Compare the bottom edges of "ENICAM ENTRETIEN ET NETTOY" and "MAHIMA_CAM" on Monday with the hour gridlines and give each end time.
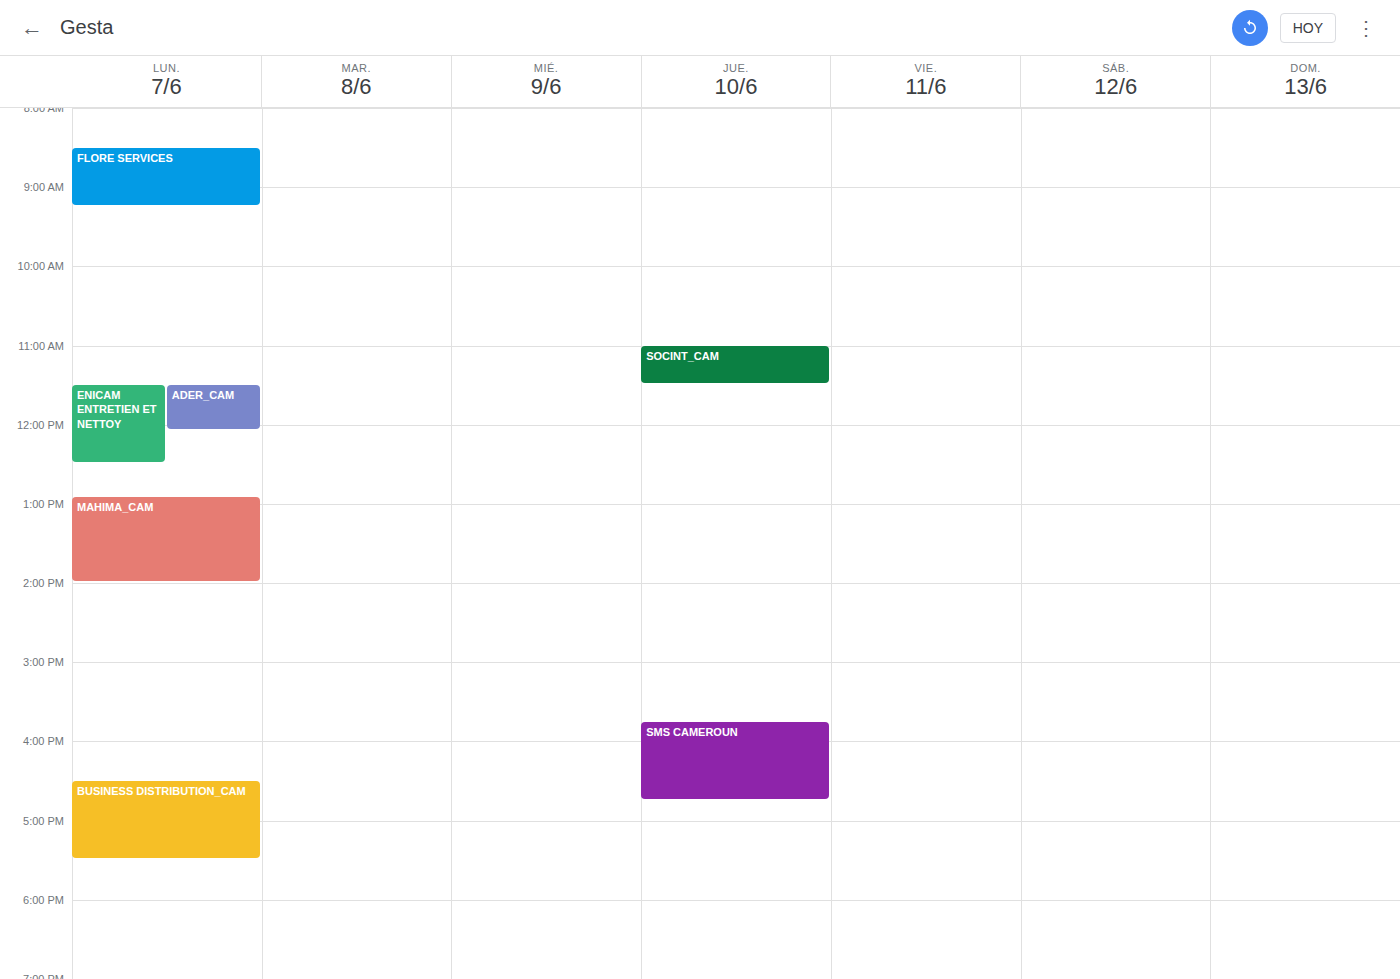
"ENICAM ENTRETIEN ET NETTOY": 12:30 PM, halfway between the 12 PM and 1 PM lines. "MAHIMA_CAM": 2:00 PM, exactly on the 2 PM line.